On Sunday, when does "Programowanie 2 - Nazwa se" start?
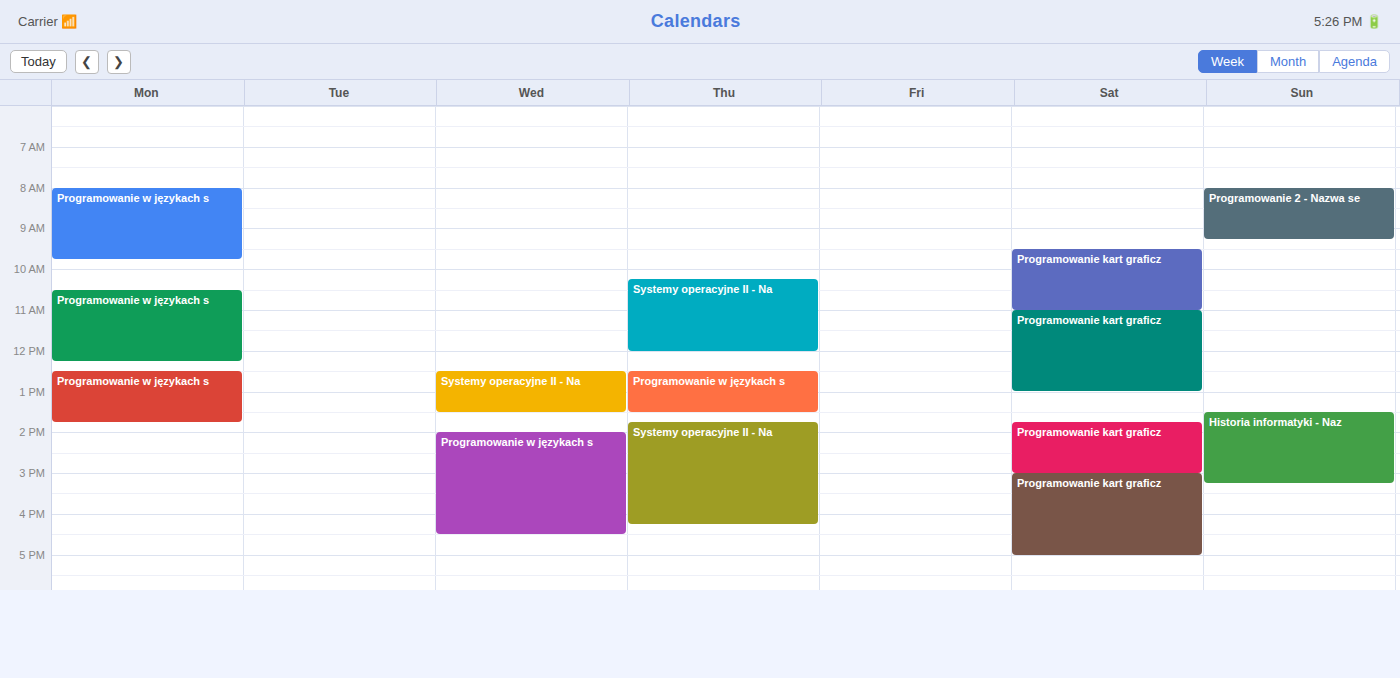
08:00